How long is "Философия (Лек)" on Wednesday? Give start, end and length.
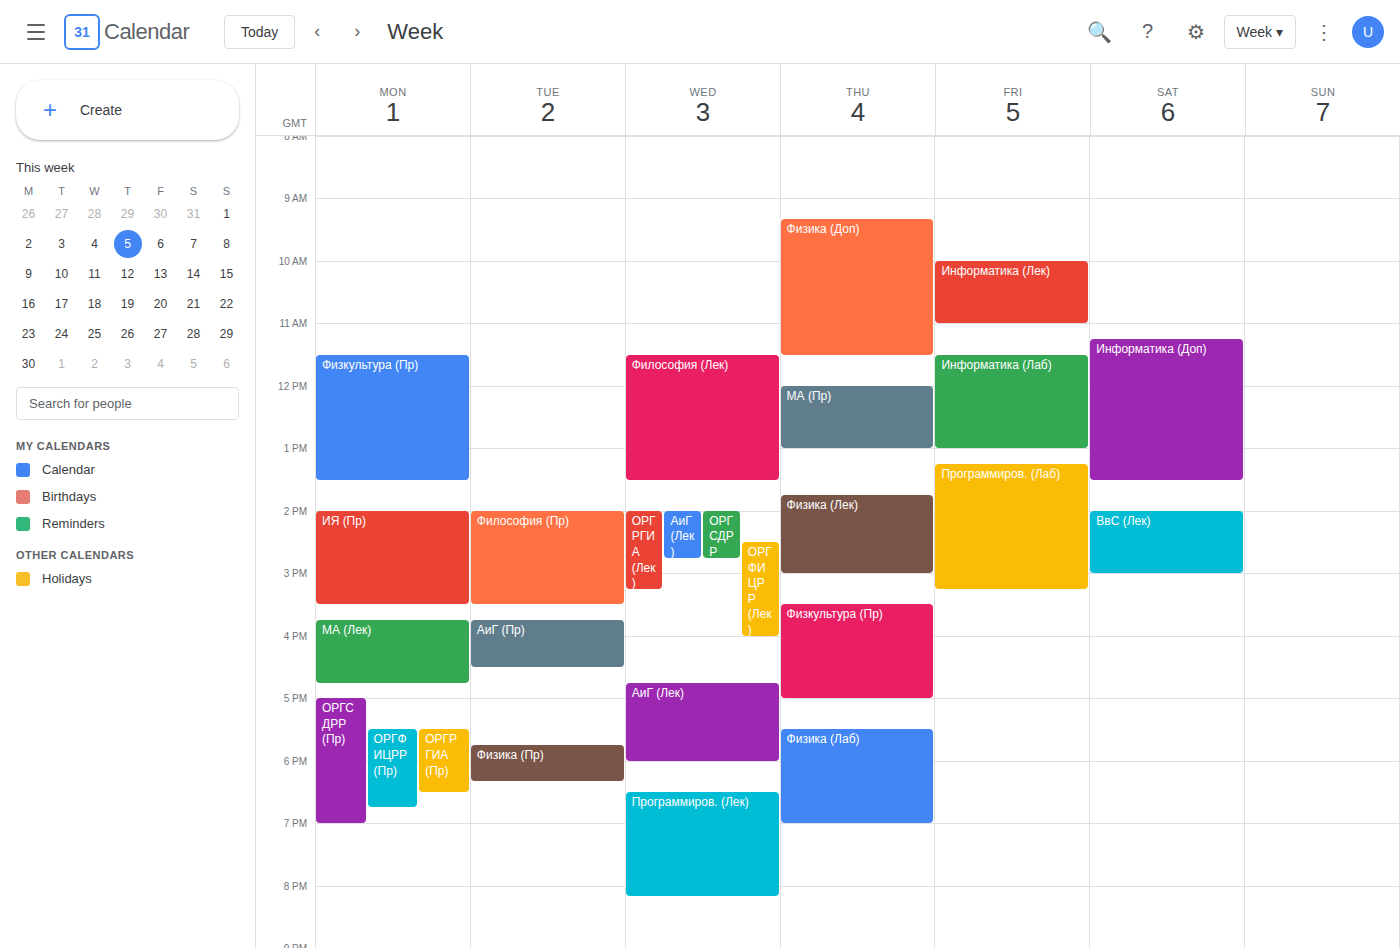
11:30 AM to 1:30 PM, 2 hours